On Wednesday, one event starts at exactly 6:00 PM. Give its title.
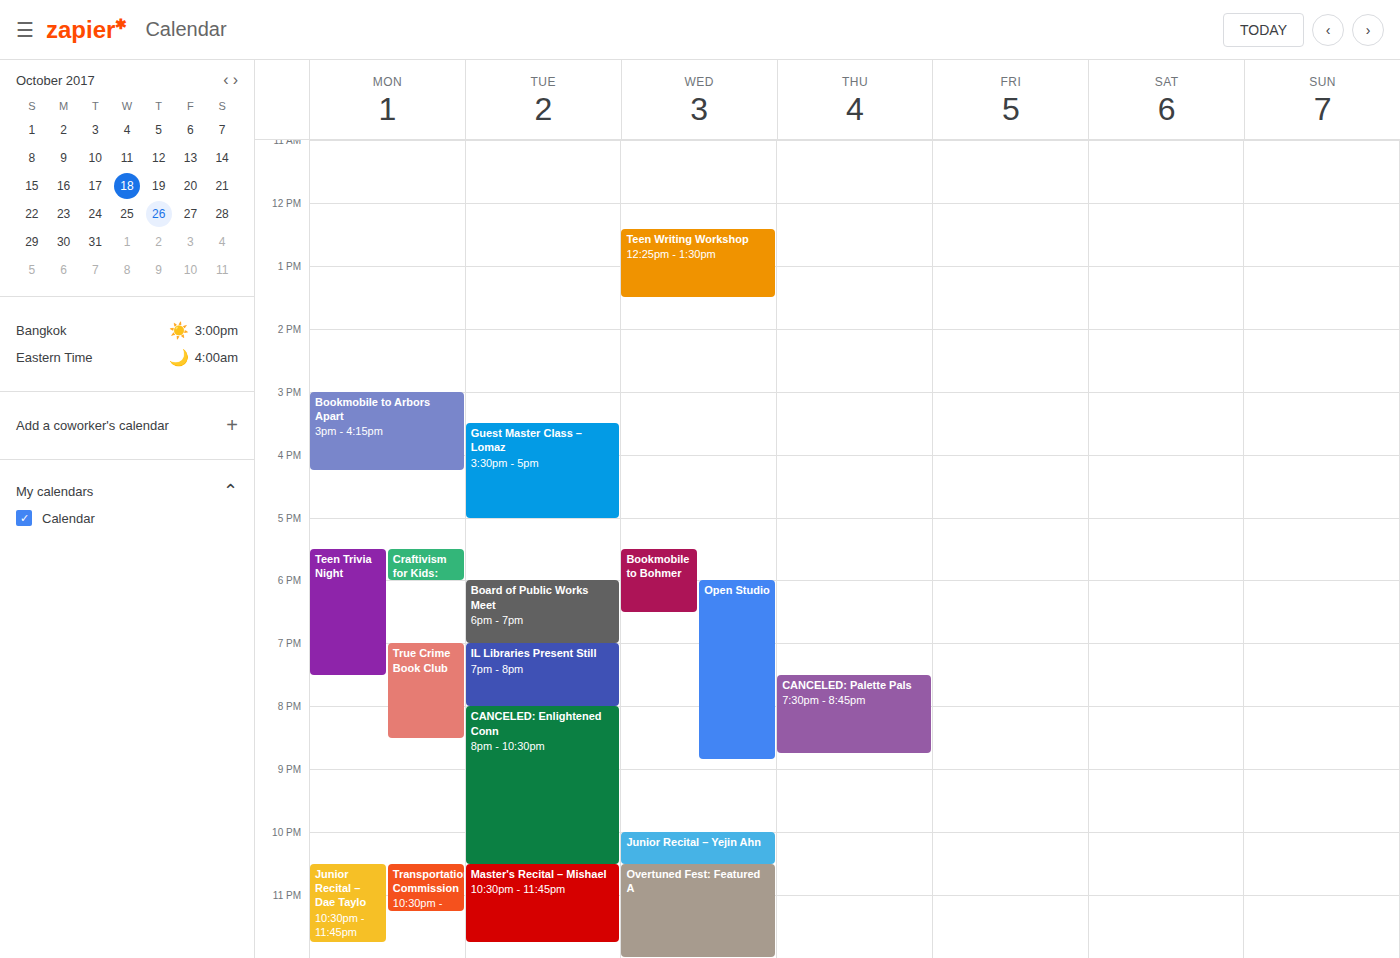
"Open Studio"